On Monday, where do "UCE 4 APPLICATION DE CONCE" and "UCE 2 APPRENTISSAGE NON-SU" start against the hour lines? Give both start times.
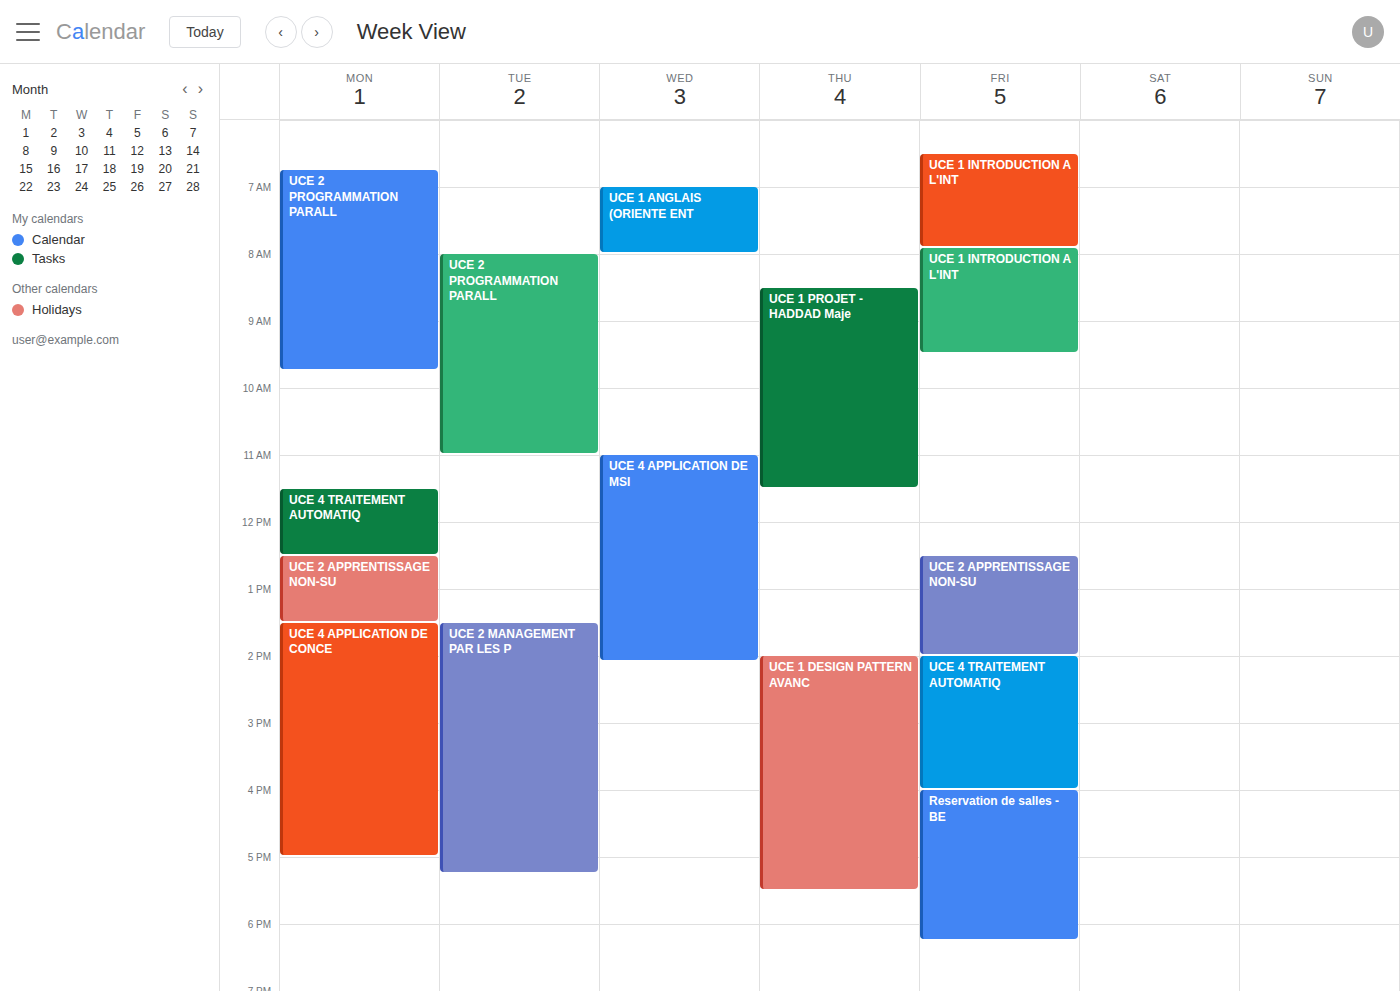
"UCE 4 APPLICATION DE CONCE": 1:30 PM, halfway between the 1 PM and 2 PM lines. "UCE 2 APPRENTISSAGE NON-SU": 12:30 PM, halfway between the 12 PM and 1 PM lines.